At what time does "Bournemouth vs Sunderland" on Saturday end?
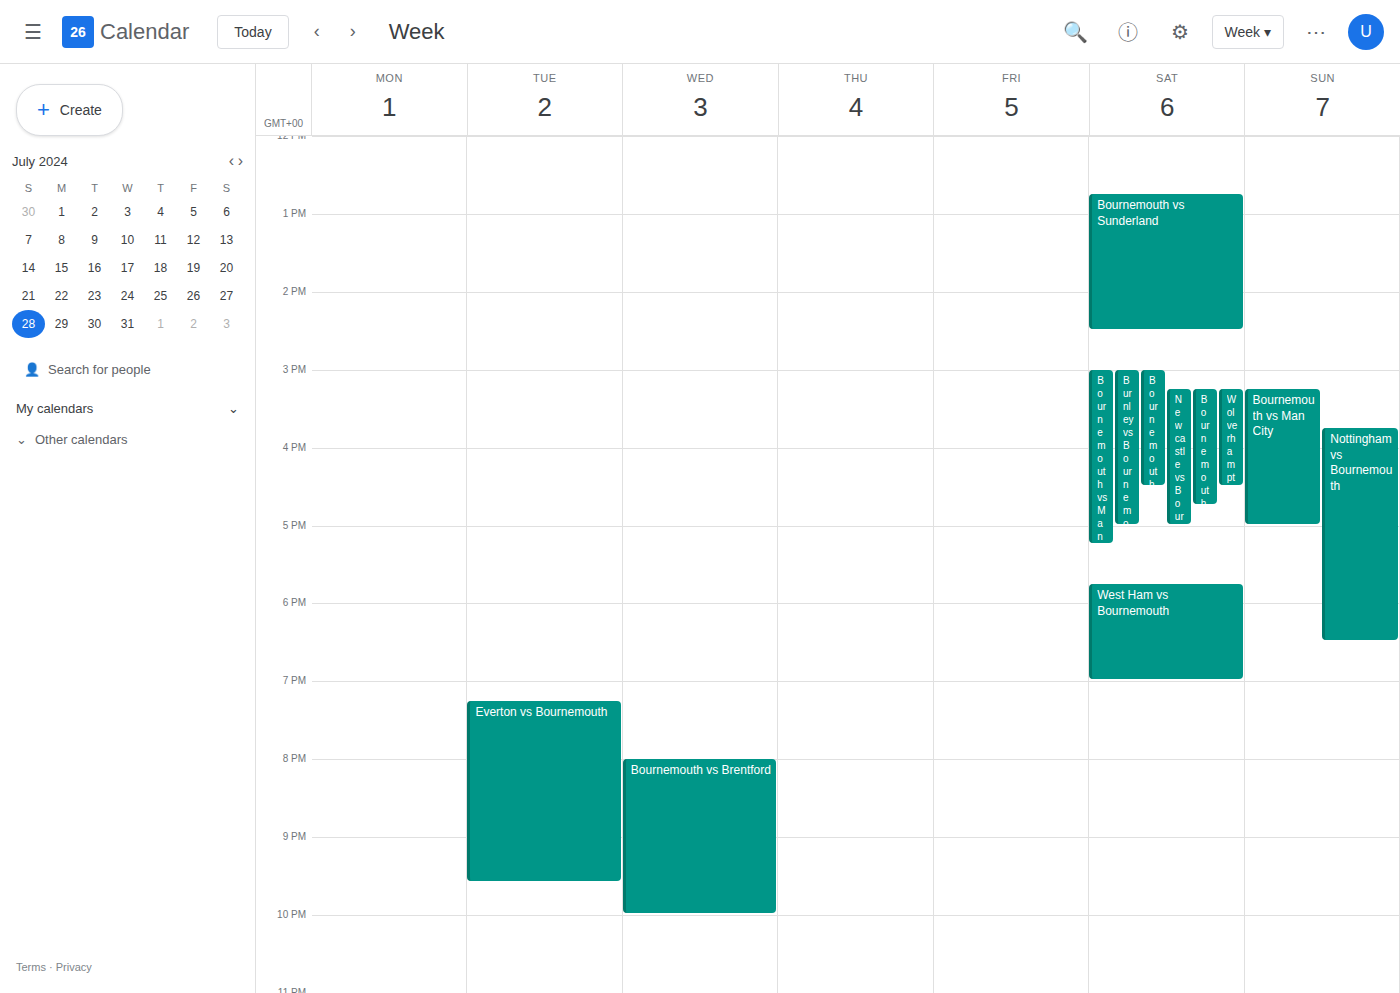
2:30 PM